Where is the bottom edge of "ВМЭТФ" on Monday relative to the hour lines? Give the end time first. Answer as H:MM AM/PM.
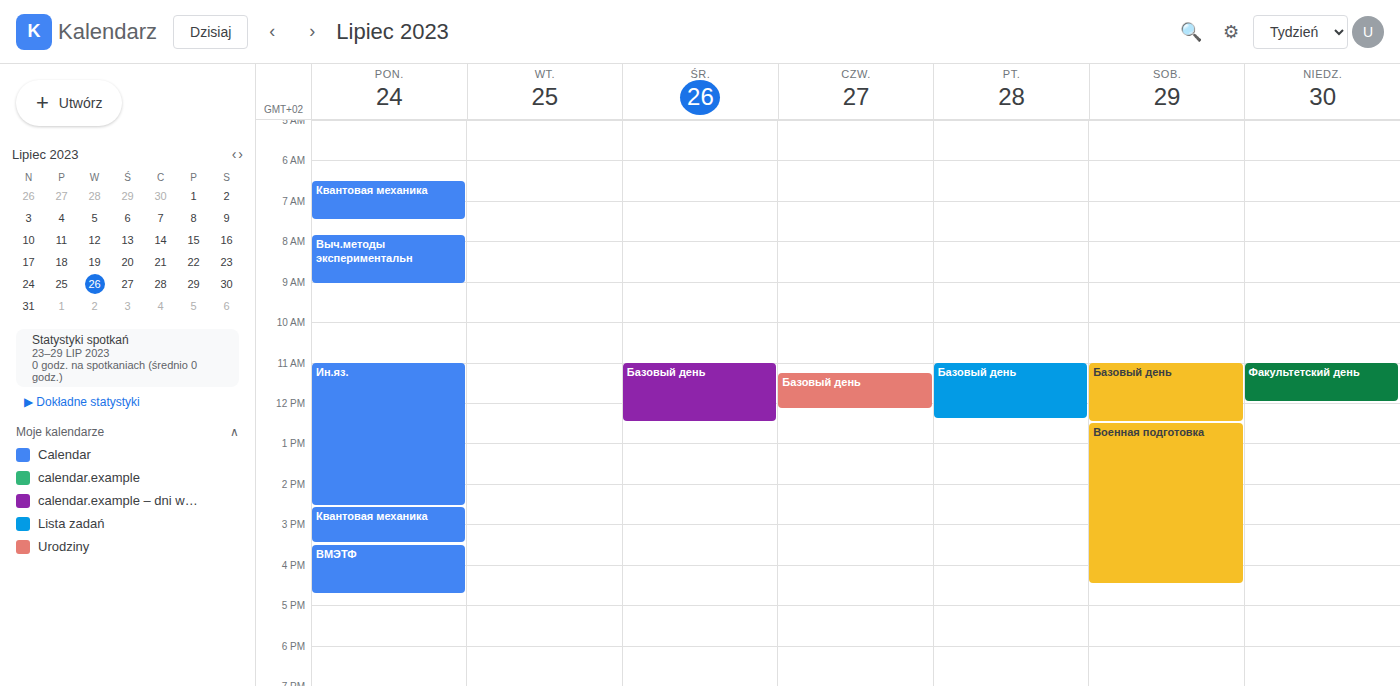
4:45 PM -- neither: three quarters of the way from the 4 PM line to the 5 PM line.